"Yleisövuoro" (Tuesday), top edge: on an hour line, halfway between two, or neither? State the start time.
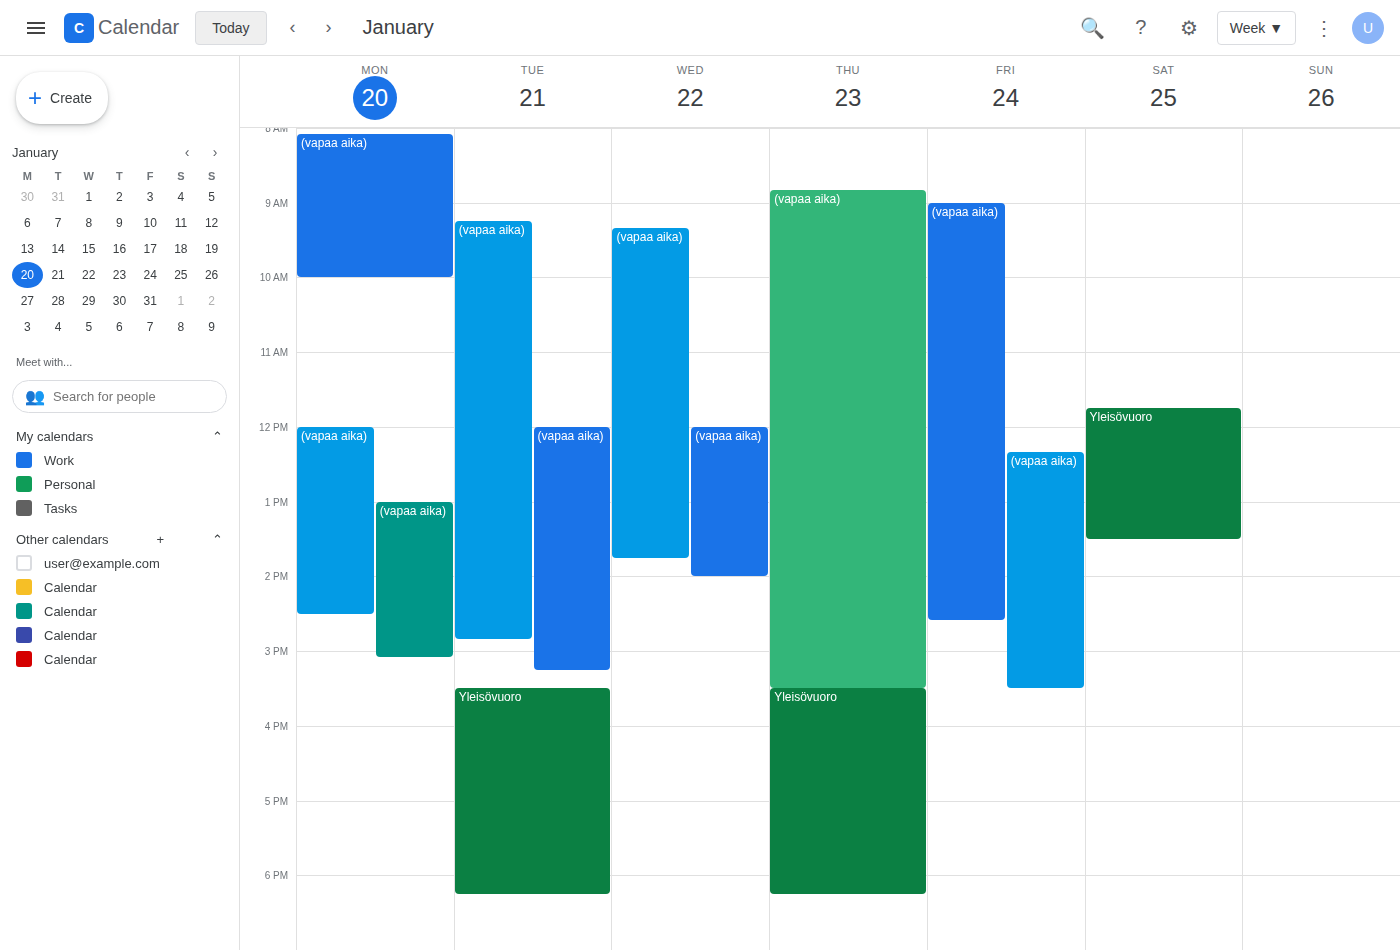
3:30 PM -- halfway between the 3 PM and 4 PM lines.